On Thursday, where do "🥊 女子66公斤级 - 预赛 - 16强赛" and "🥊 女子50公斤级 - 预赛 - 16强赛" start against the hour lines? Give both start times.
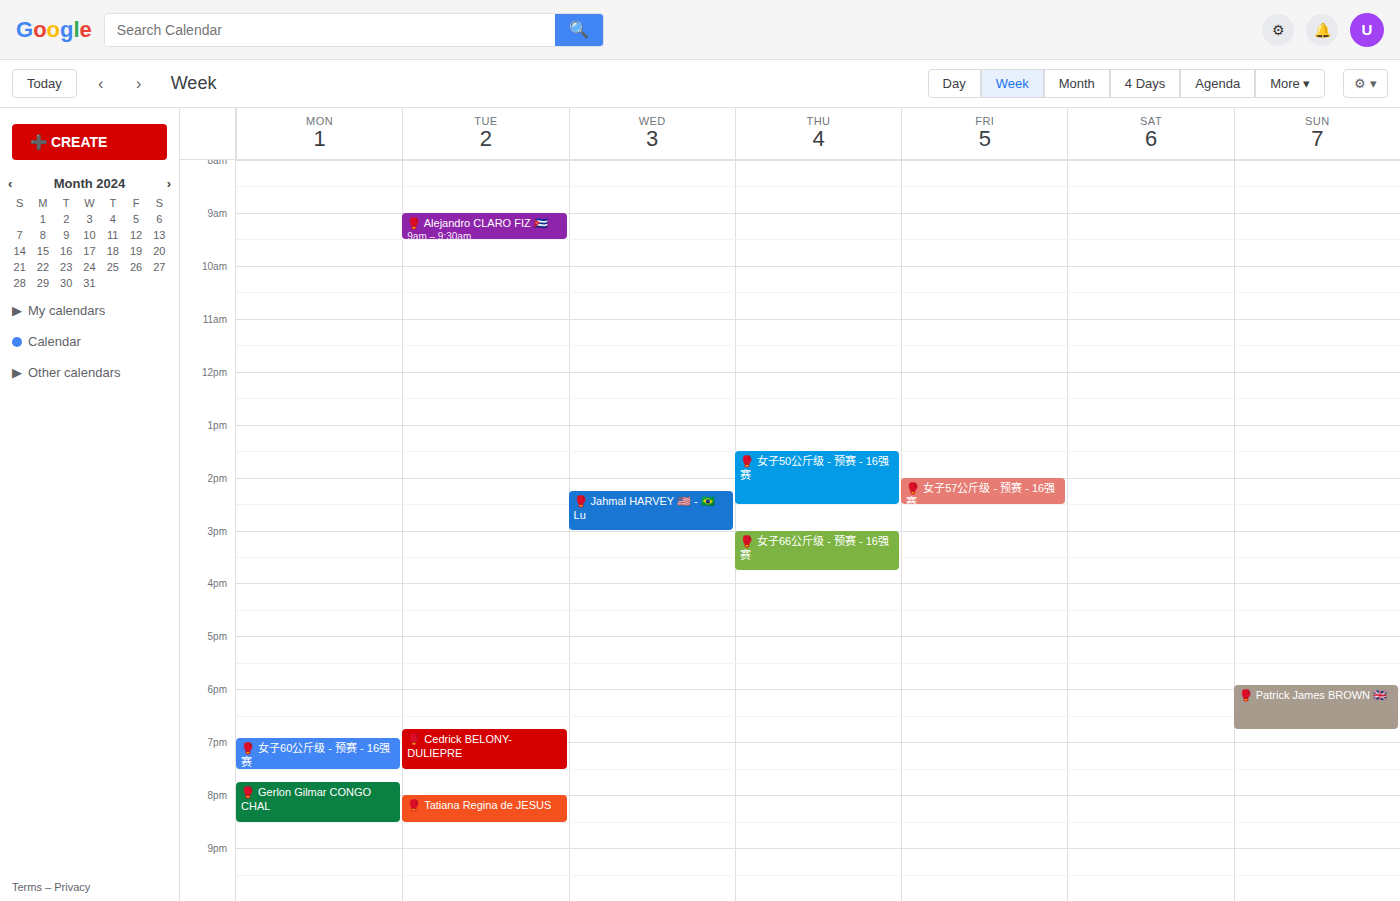
"🥊 女子66公斤级 - 预赛 - 16强赛": 3:00 PM, exactly on the 3 PM line. "🥊 女子50公斤级 - 预赛 - 16强赛": 1:30 PM, halfway between the 1 PM and 2 PM lines.